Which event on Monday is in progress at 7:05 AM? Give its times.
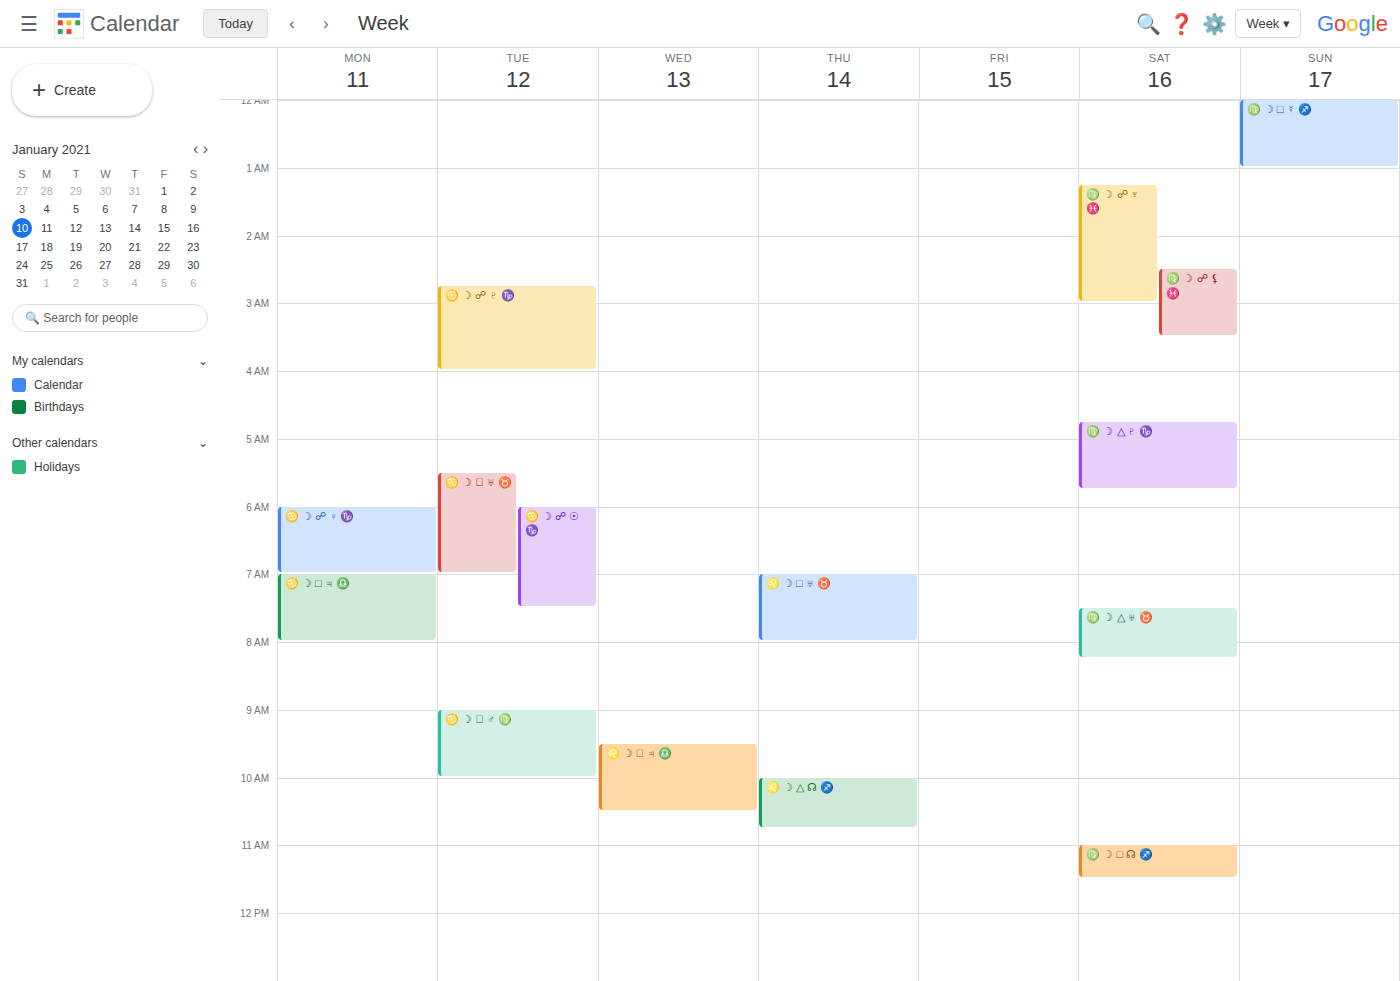
"♋️ ☽ □ ♃ ♎️", 7:00 AM to 8:00 AM